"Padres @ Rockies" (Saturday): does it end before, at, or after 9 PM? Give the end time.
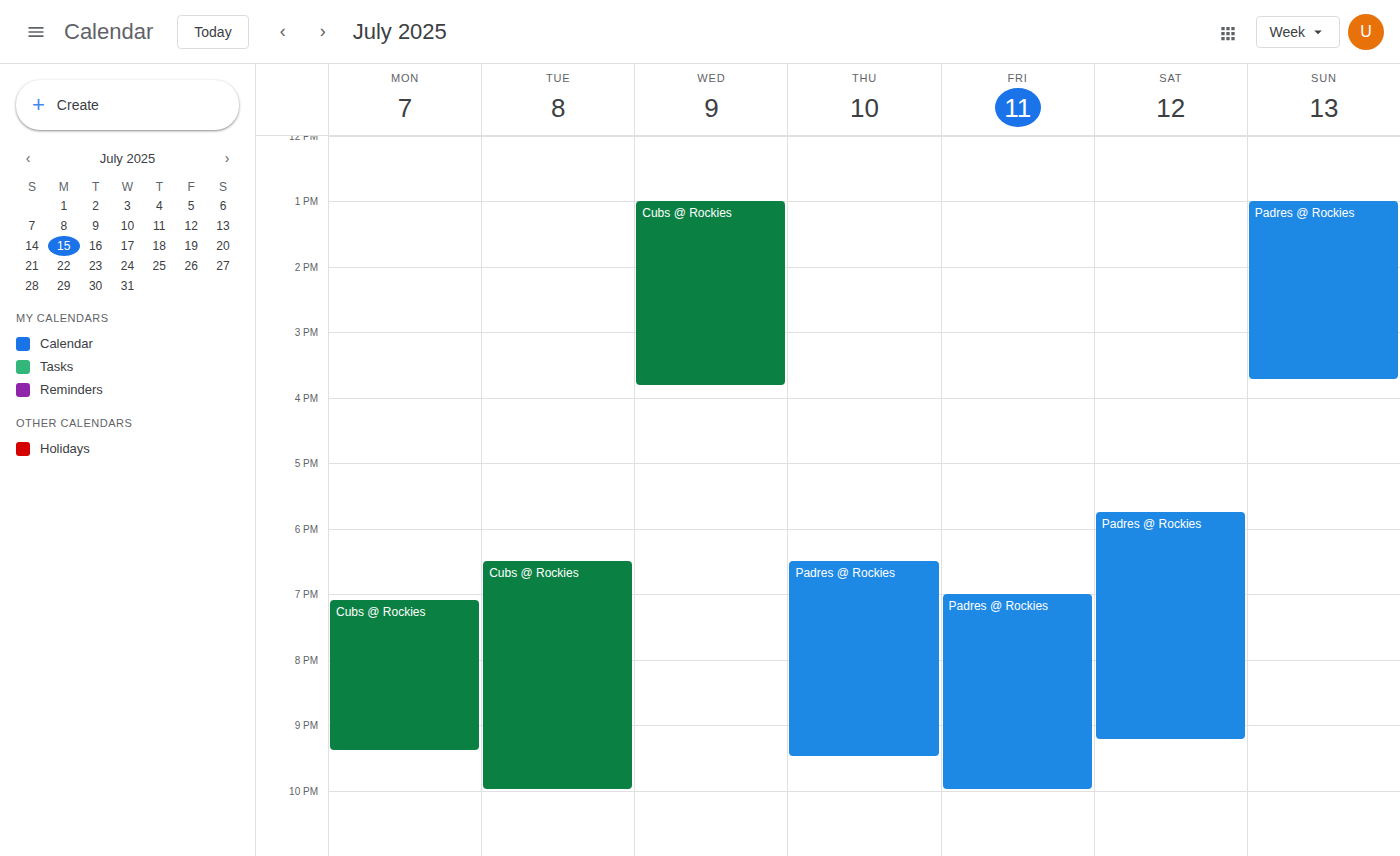
9:15 PM -- after 9 PM, 15 minutes below the 9 PM line.